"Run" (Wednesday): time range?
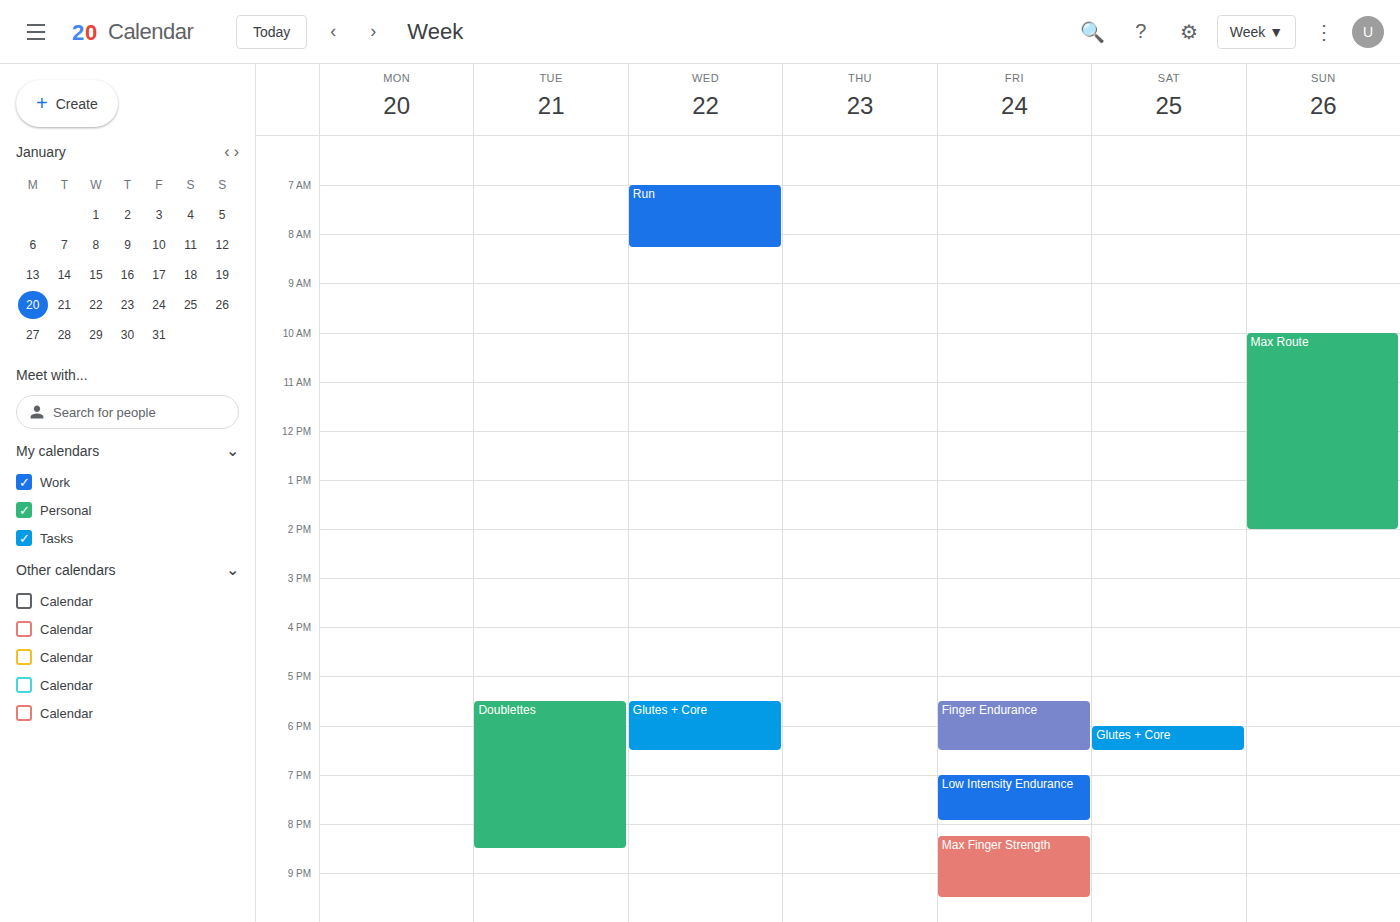
7:00 AM to 8:15 AM